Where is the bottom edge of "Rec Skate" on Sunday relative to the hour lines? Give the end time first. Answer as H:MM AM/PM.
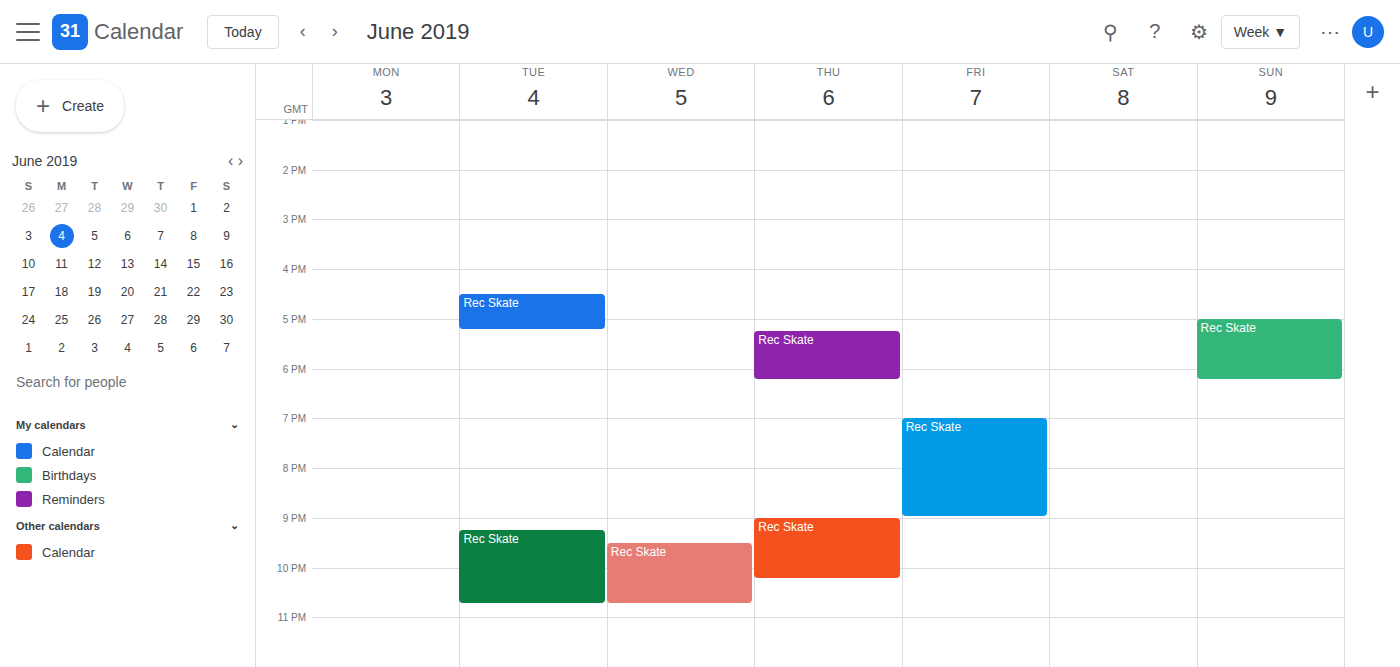
6:15 PM -- neither: a quarter of the way from the 6 PM line to the 7 PM line.